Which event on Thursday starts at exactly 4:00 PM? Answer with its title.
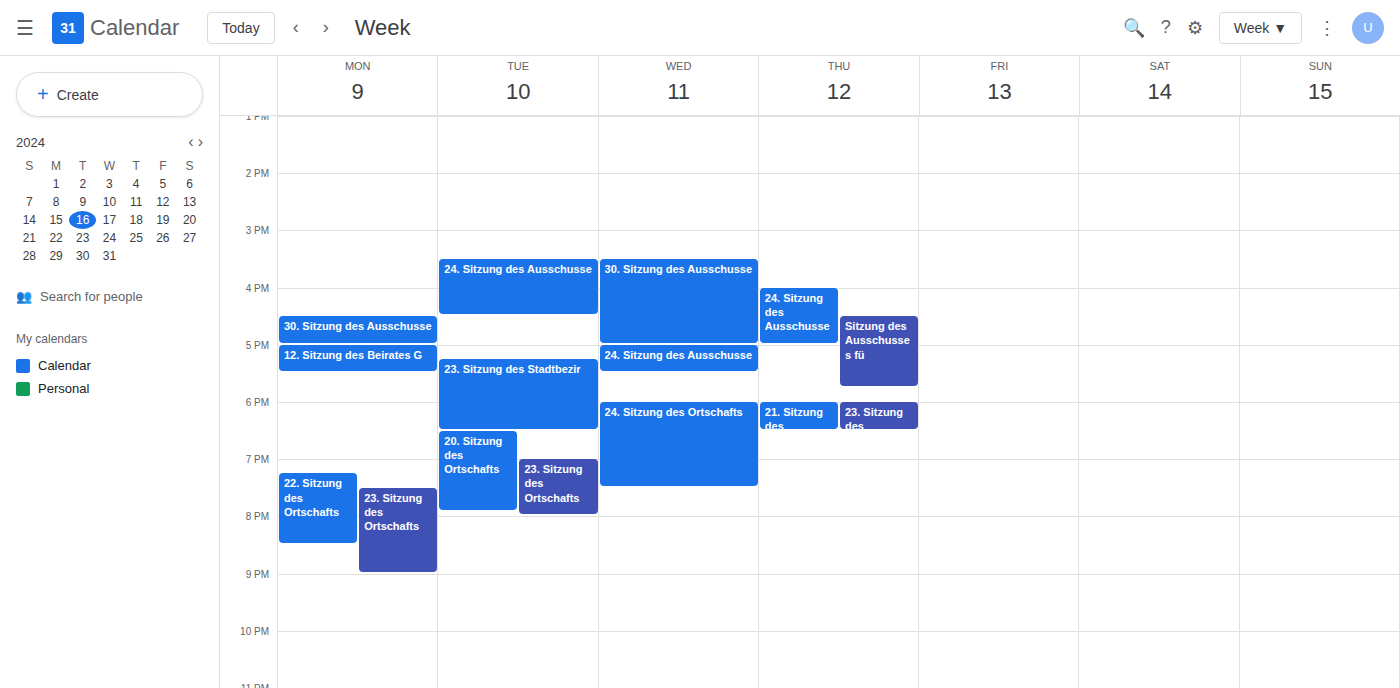
"24. Sitzung des Ausschusse"